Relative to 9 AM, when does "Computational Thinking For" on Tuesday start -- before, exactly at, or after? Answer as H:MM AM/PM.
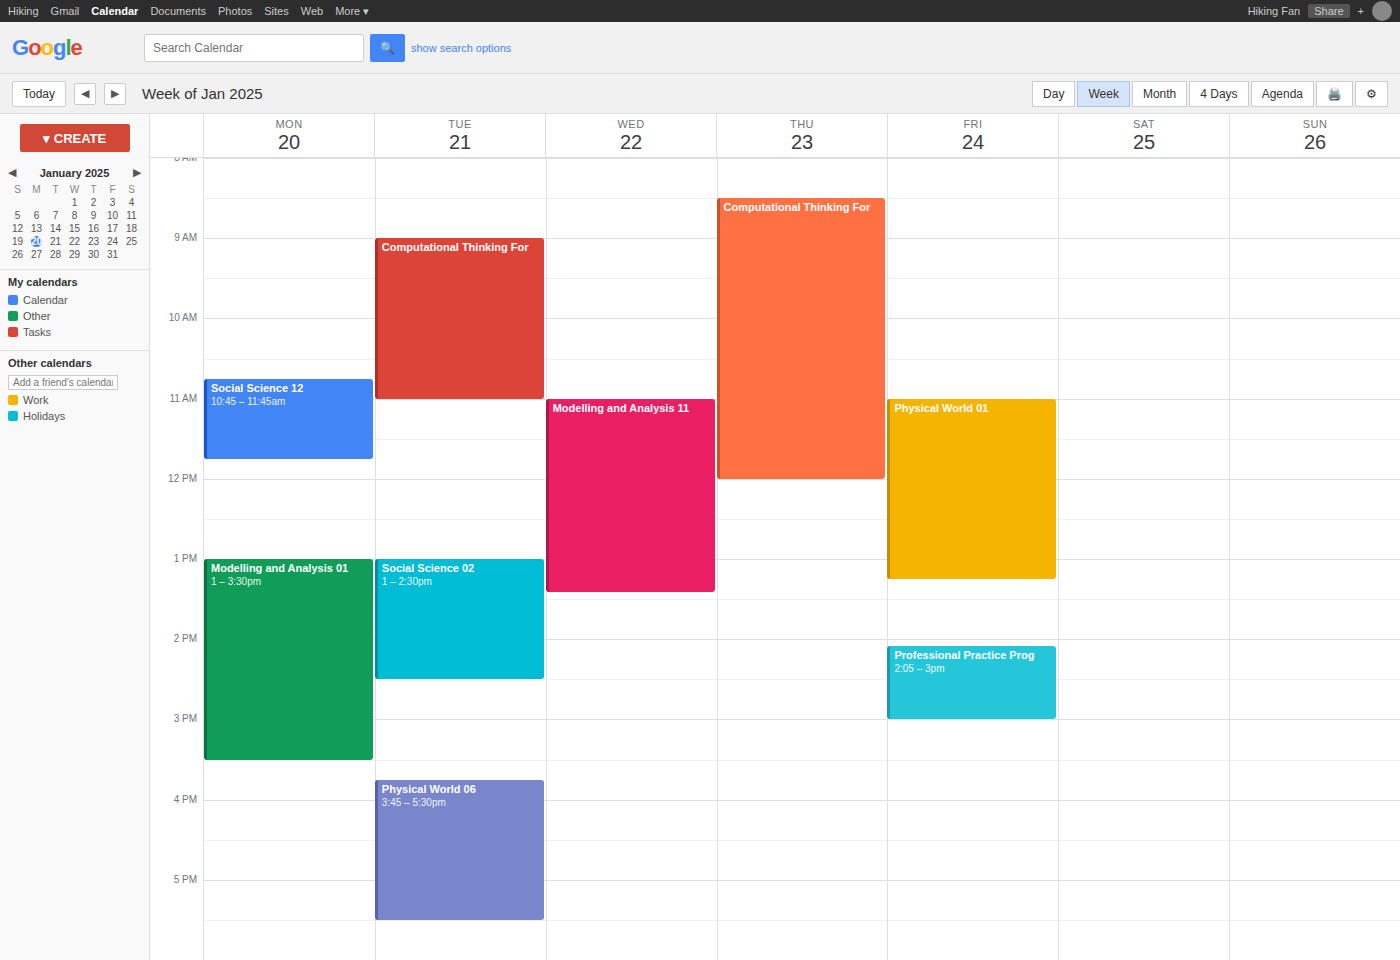
9:00 AM -- exactly at 9 AM, on the 9 AM line.